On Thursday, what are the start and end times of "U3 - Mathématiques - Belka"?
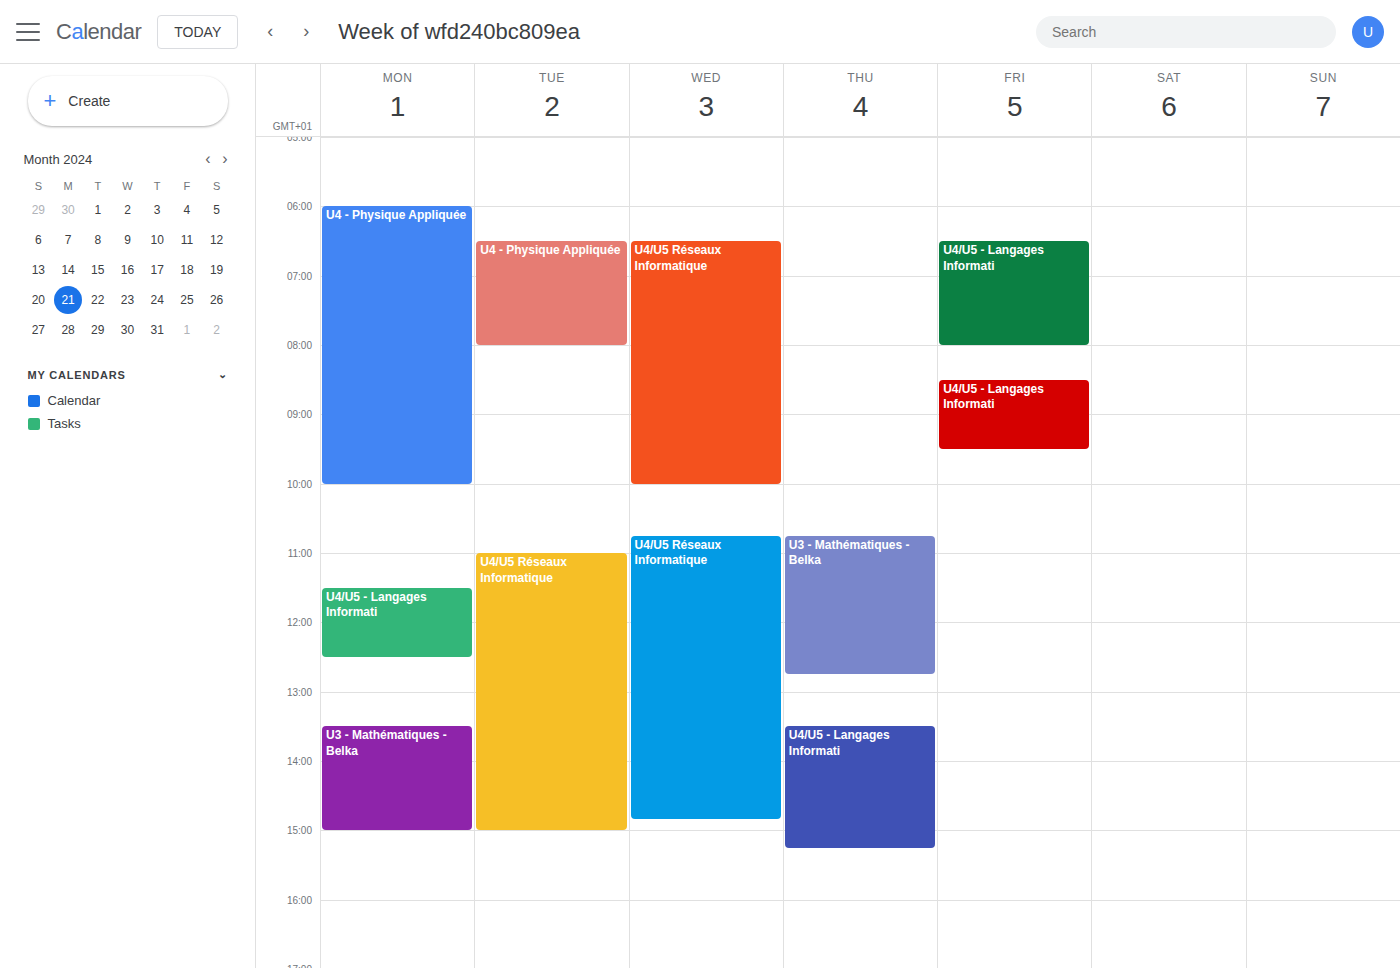
10:45 AM to 12:45 PM